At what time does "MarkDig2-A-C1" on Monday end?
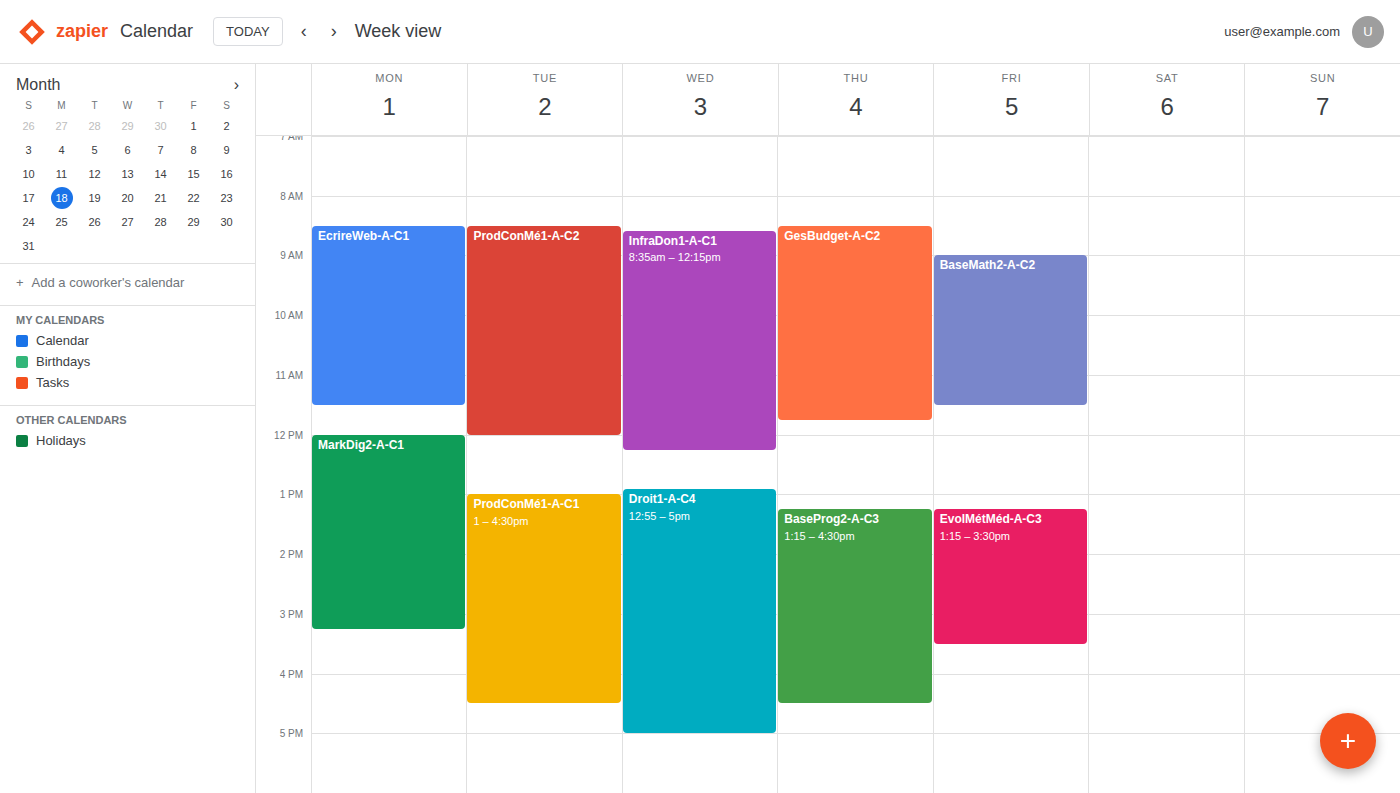
3:15 PM